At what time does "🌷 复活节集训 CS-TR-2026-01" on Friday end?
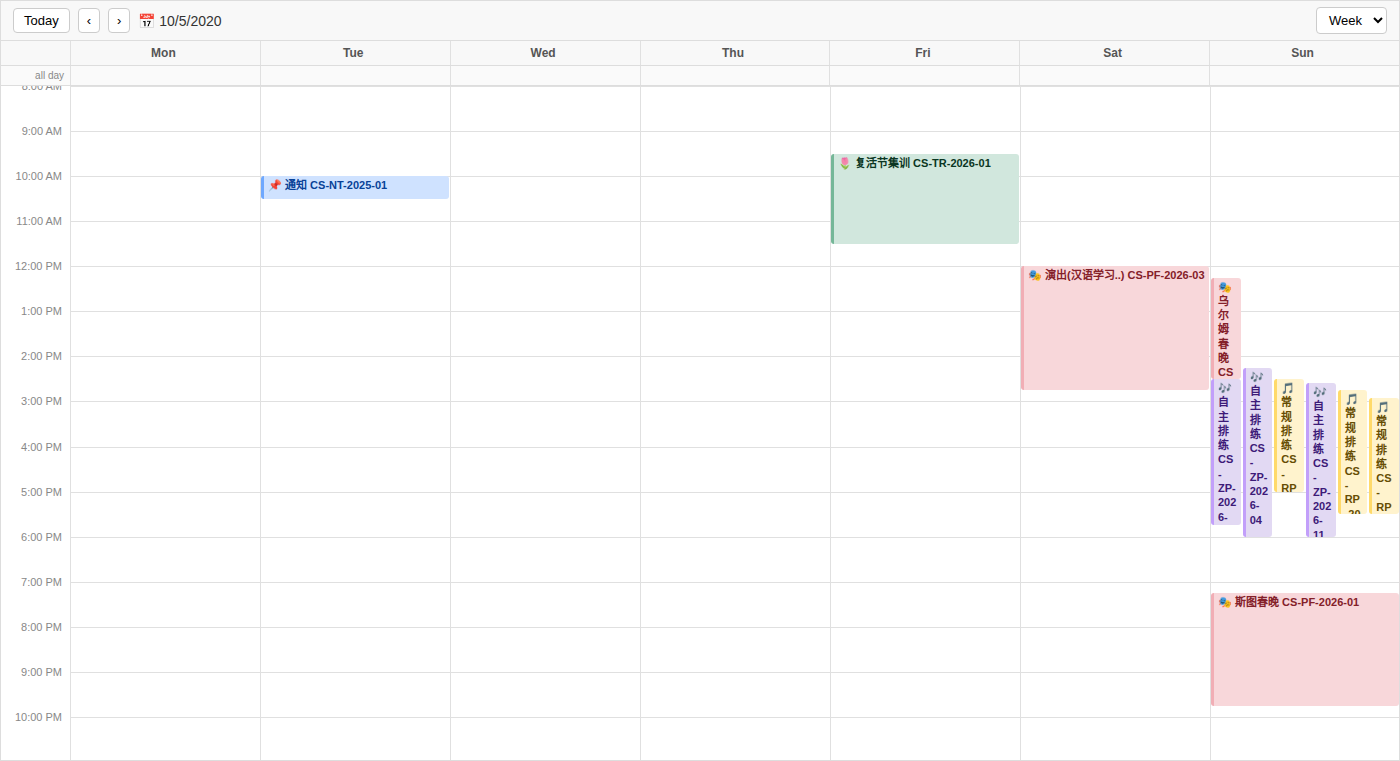
11:30